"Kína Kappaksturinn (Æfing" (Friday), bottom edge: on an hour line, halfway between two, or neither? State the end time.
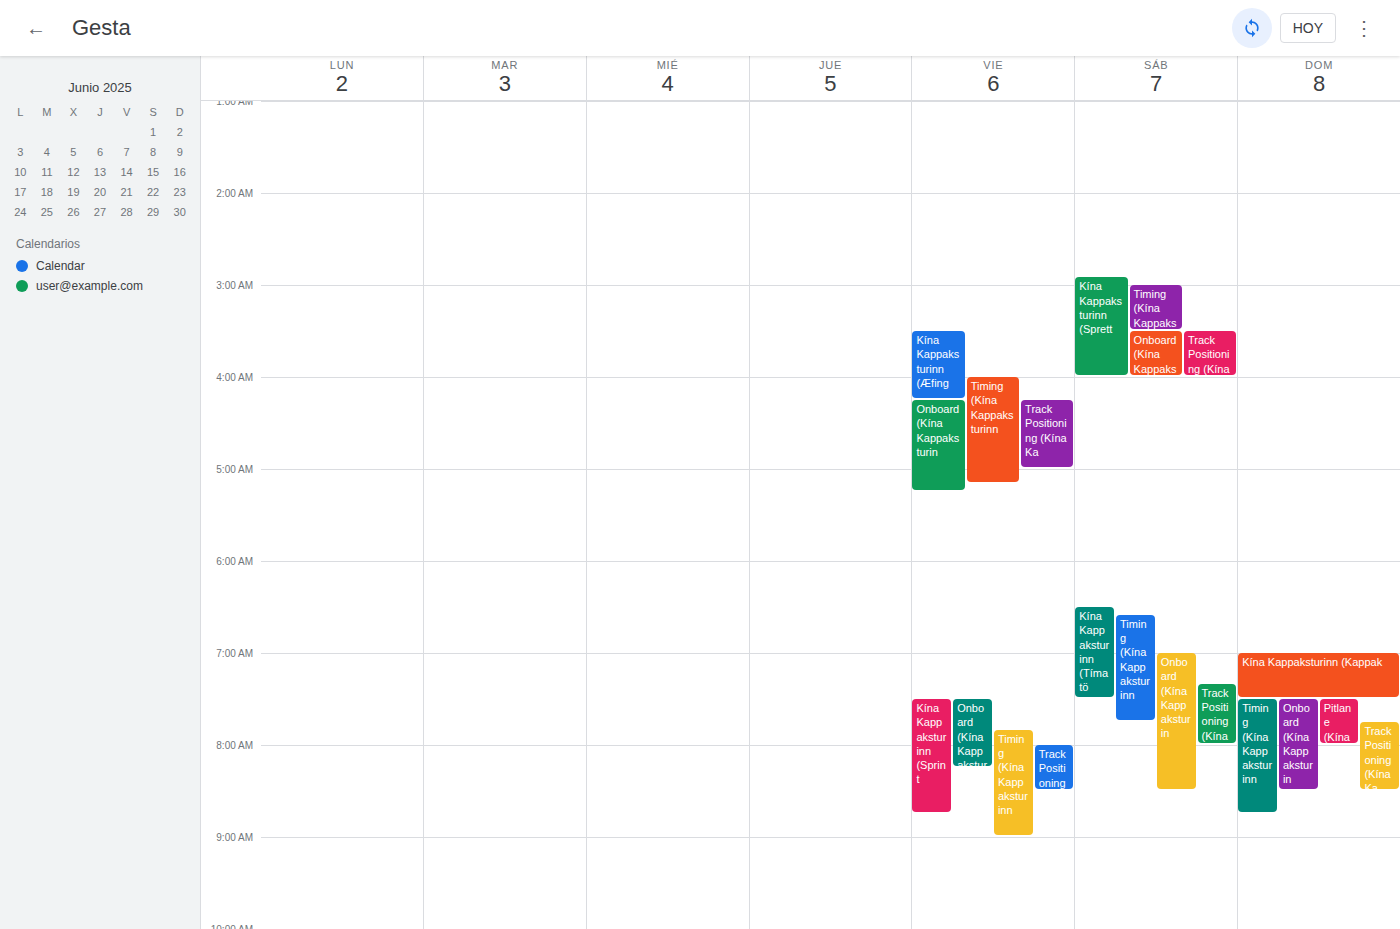
4:15 AM -- neither: a quarter of the way from the 4 AM line to the 5 AM line.